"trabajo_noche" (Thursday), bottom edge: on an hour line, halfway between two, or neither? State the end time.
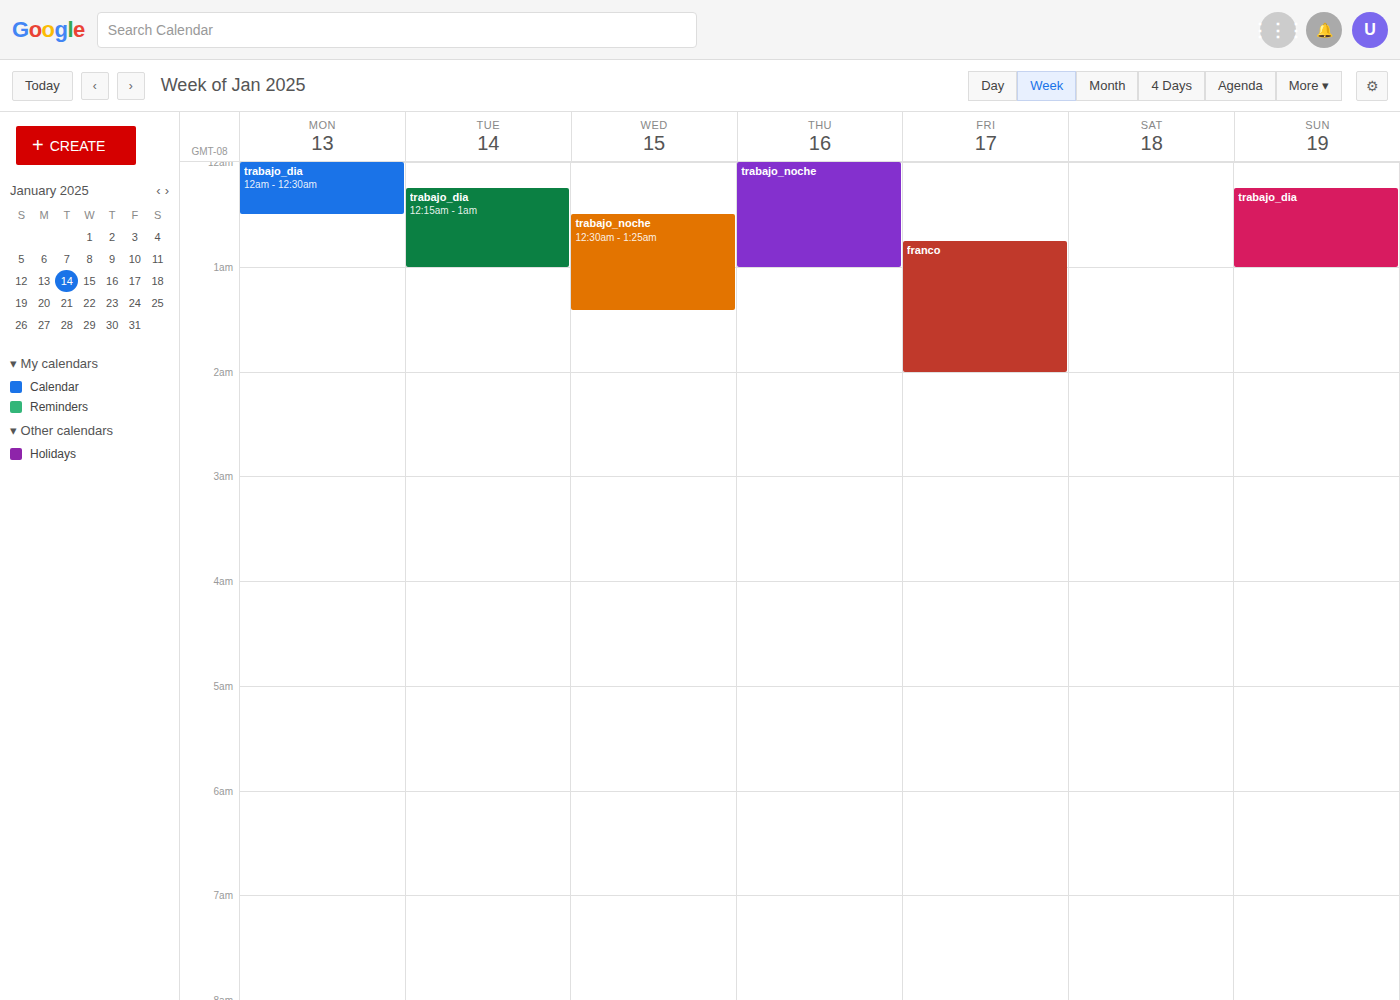
1:00 AM -- exactly on the 1 AM line.